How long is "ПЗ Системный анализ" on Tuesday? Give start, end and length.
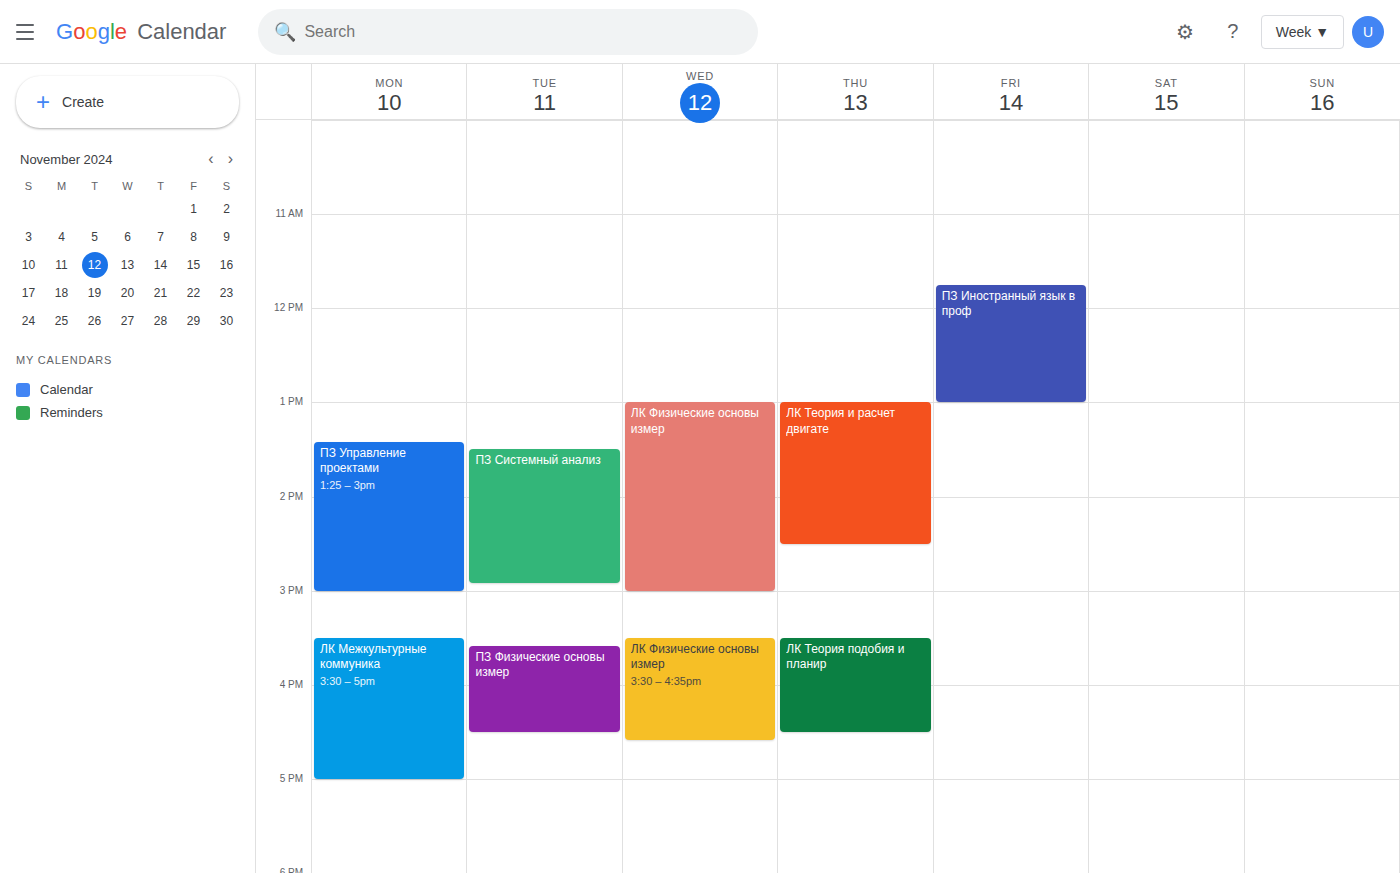
1:30 PM to 2:55 PM, 1 hour 25 minutes